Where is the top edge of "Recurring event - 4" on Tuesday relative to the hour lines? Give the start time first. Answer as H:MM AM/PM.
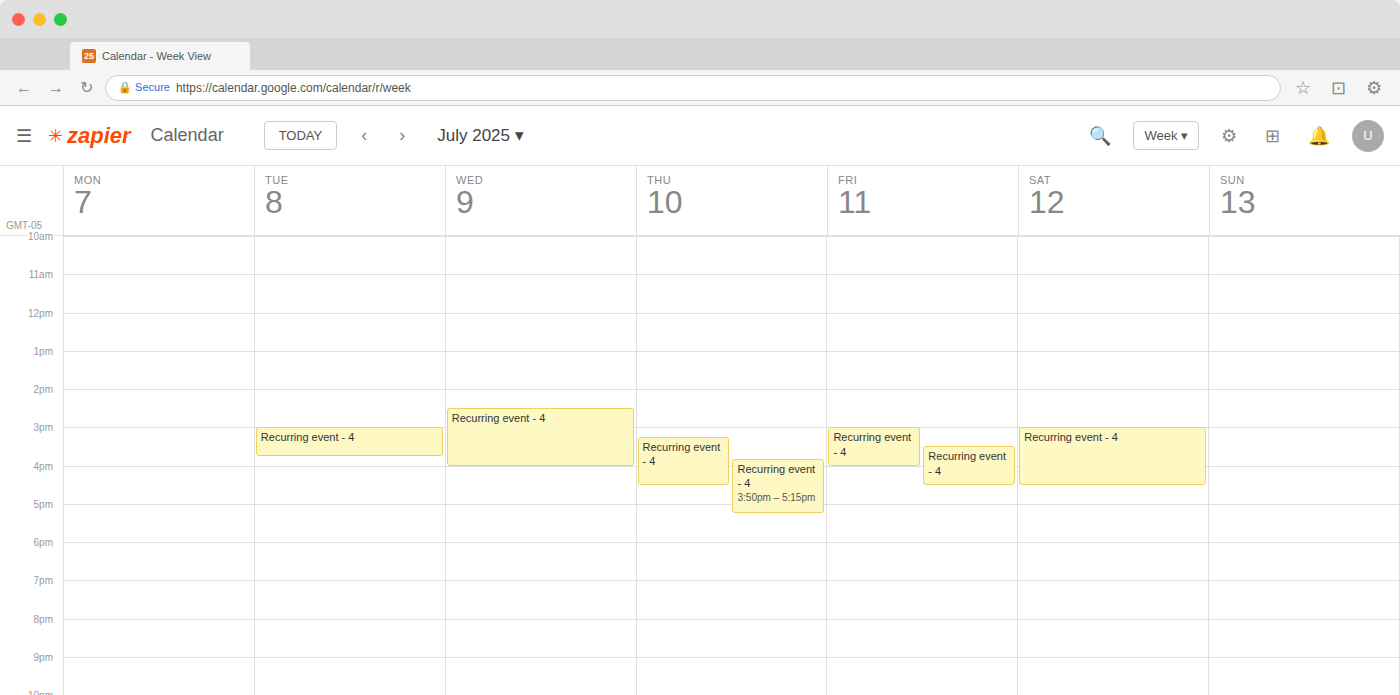
3:00 PM -- exactly on the 3 PM line.